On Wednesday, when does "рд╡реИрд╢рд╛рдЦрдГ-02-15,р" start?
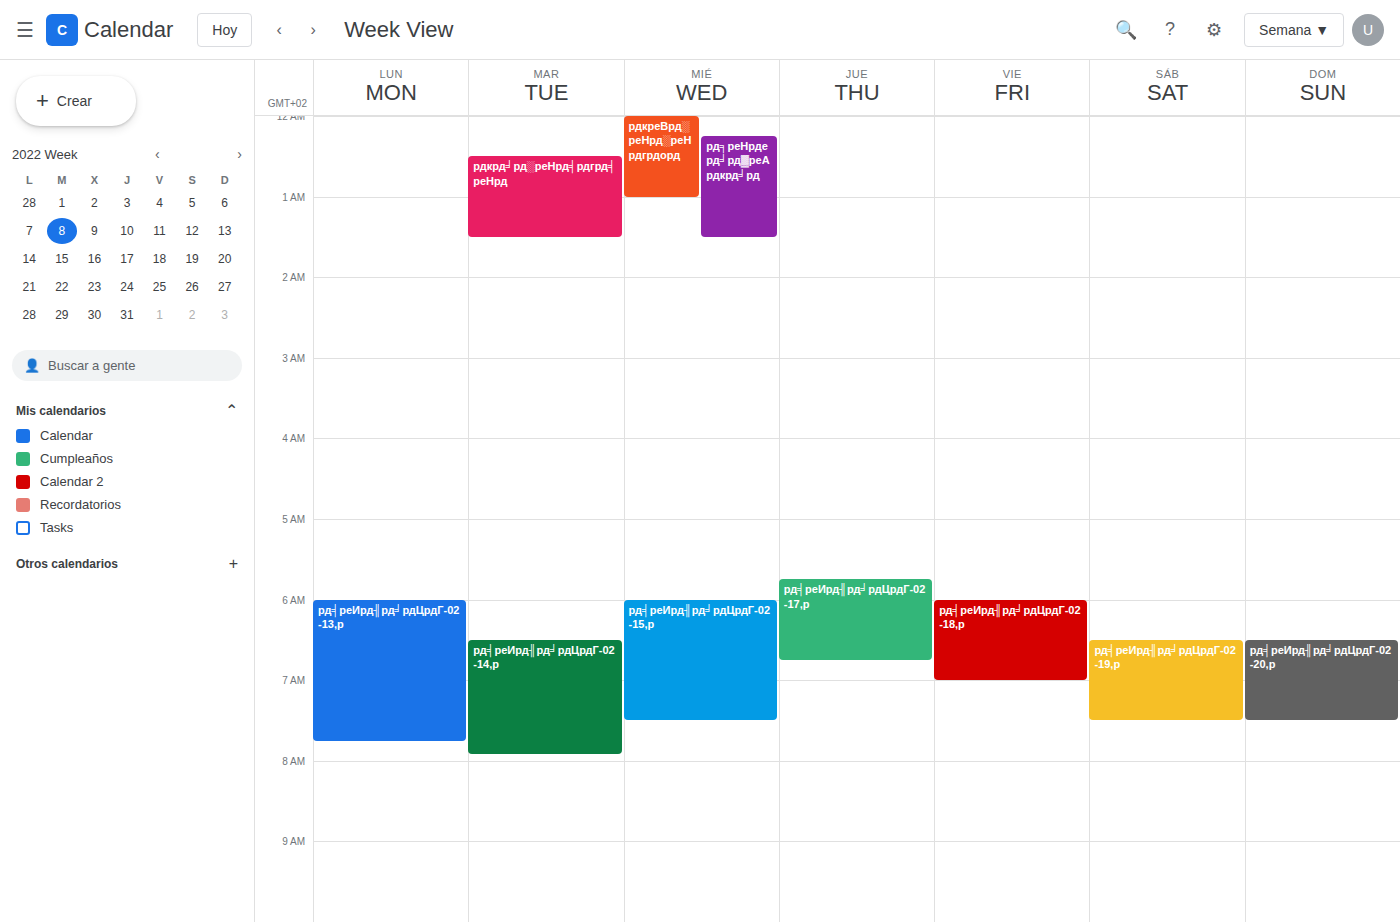
06:00